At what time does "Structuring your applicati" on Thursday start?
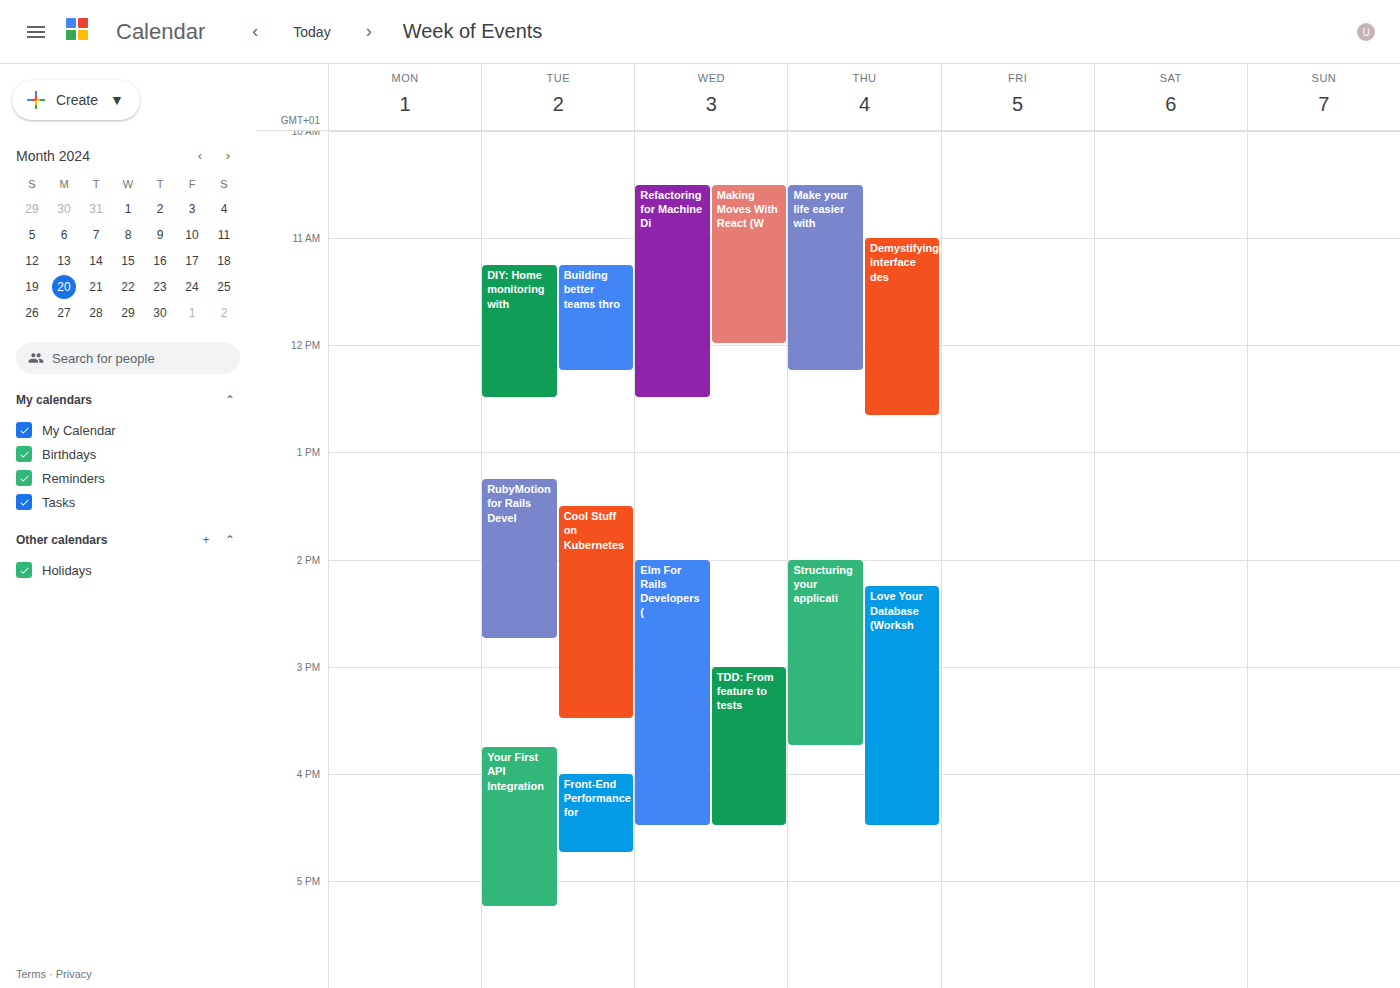
2:00 PM